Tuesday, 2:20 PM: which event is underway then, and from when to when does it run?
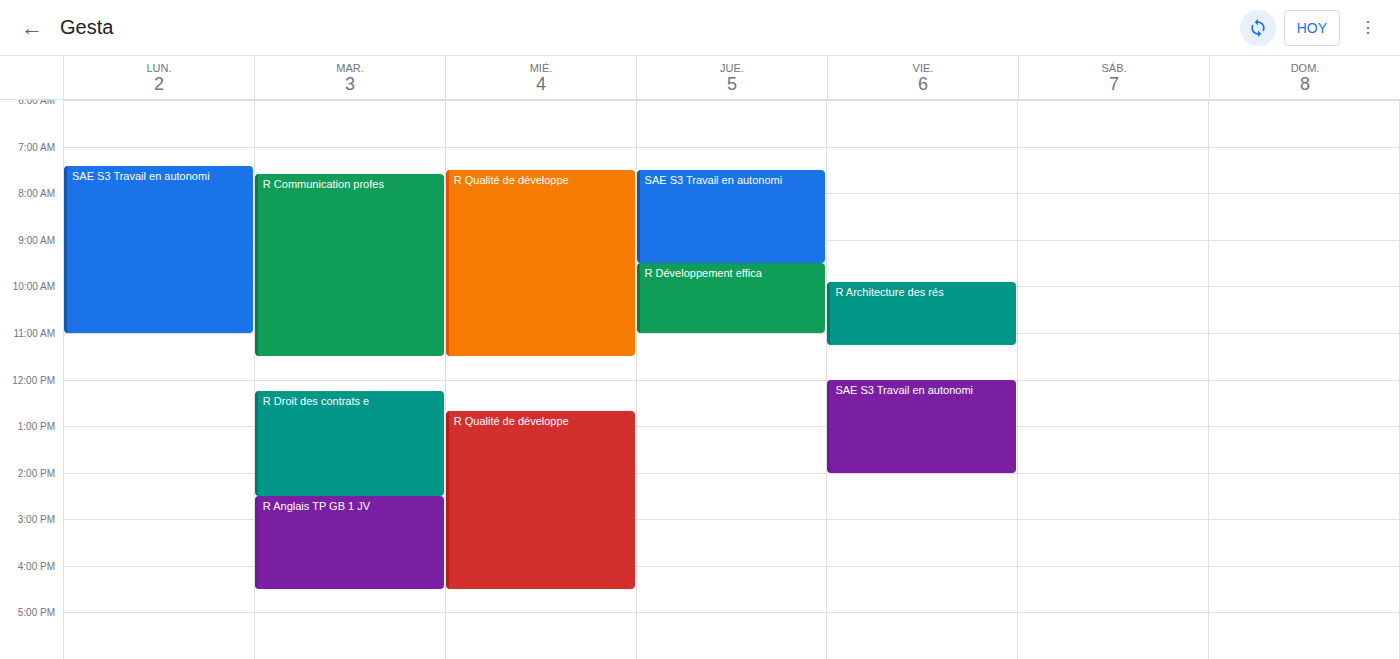
"R Droit des contrats e", 12:15 PM to 2:30 PM